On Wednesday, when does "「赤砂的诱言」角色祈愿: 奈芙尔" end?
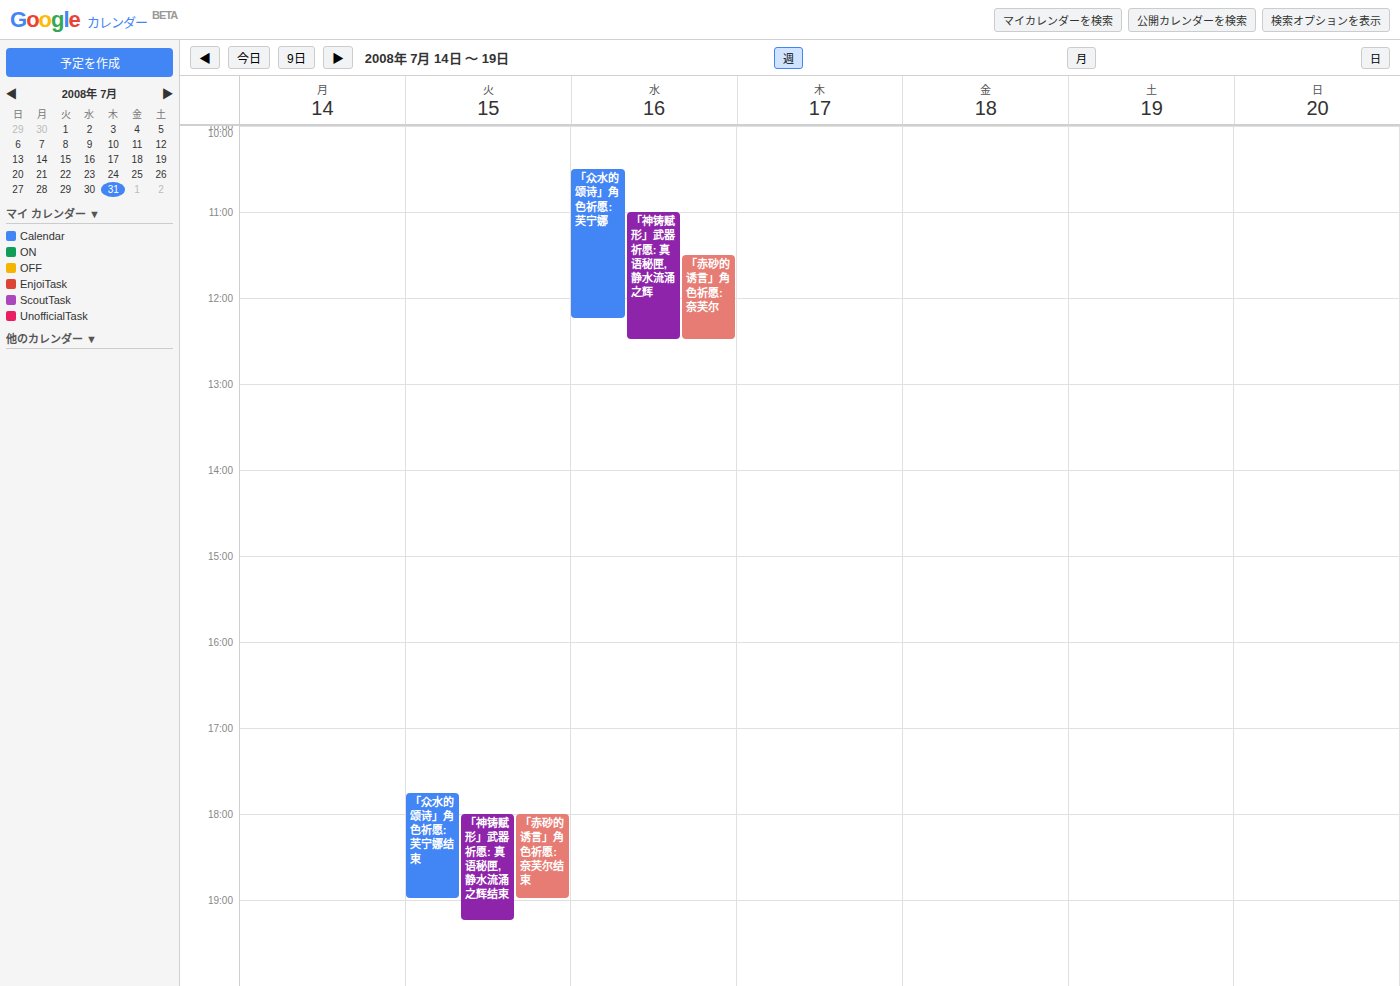
12:30 PM